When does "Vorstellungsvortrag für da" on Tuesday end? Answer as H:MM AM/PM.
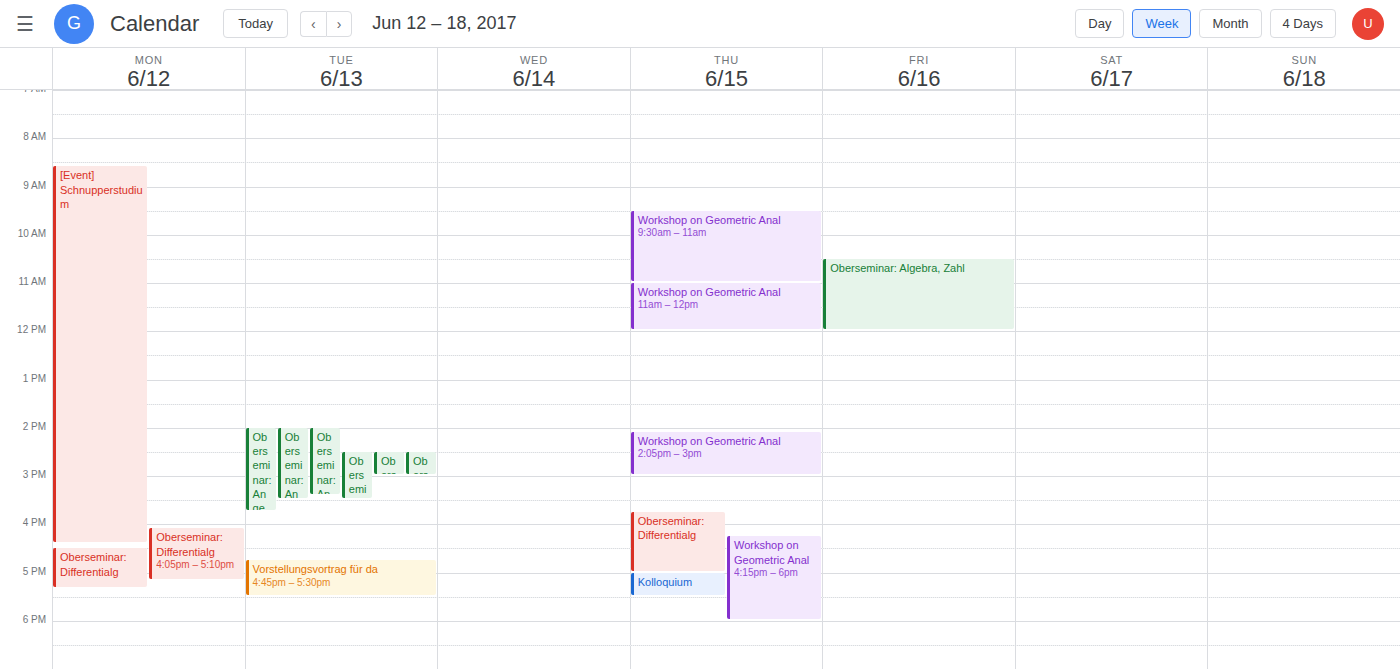
5:30 PM